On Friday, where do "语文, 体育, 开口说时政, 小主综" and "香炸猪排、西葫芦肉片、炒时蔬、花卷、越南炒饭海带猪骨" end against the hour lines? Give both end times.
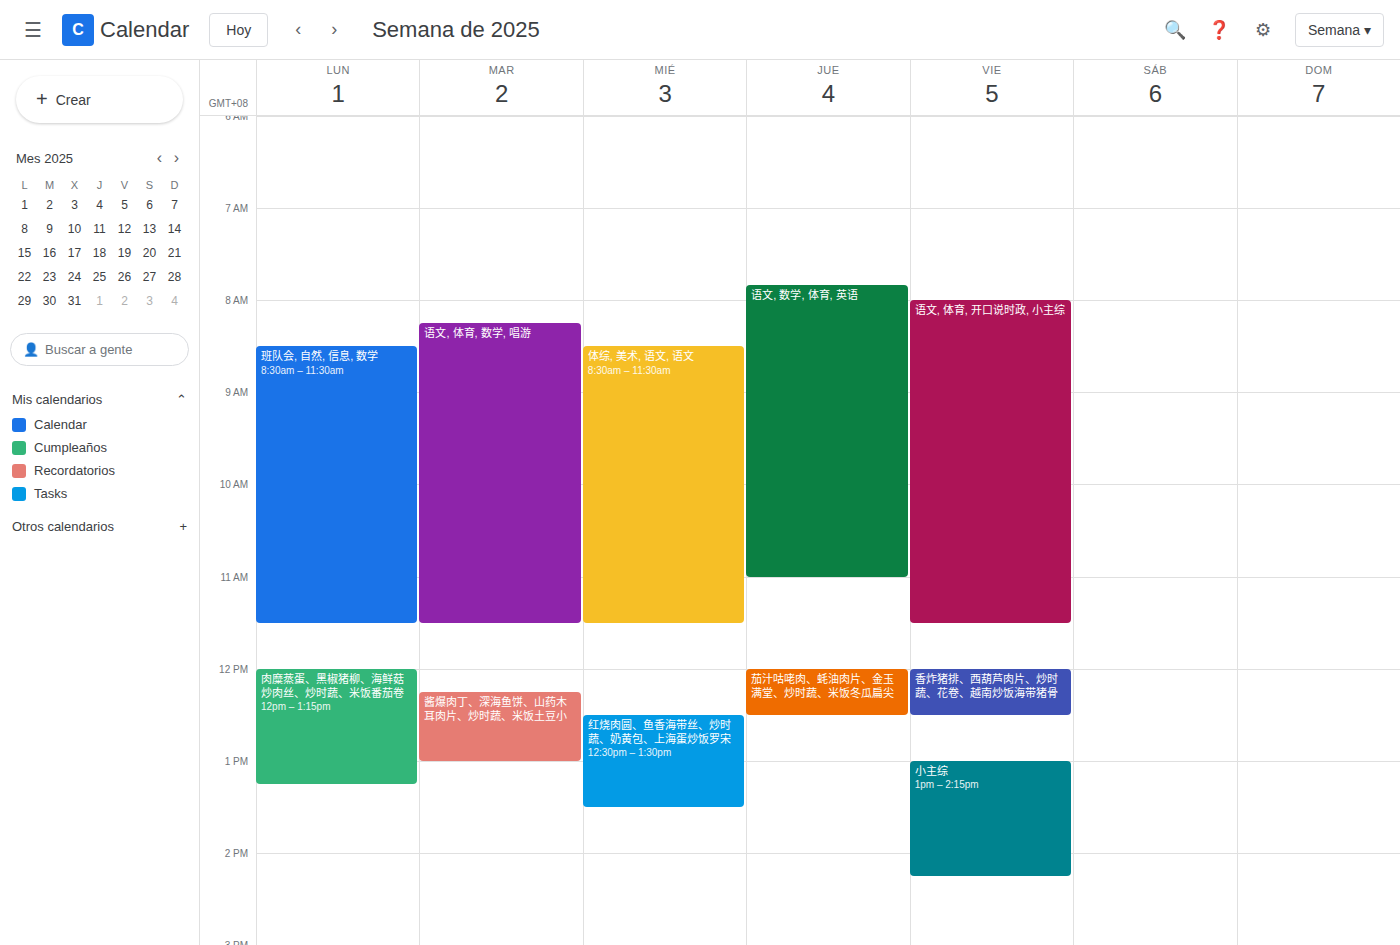
"语文, 体育, 开口说时政, 小主综": 11:30 AM, halfway between the 11 AM and 12 PM lines. "香炸猪排、西葫芦肉片、炒时蔬、花卷、越南炒饭海带猪骨": 12:30 PM, halfway between the 12 PM and 1 PM lines.